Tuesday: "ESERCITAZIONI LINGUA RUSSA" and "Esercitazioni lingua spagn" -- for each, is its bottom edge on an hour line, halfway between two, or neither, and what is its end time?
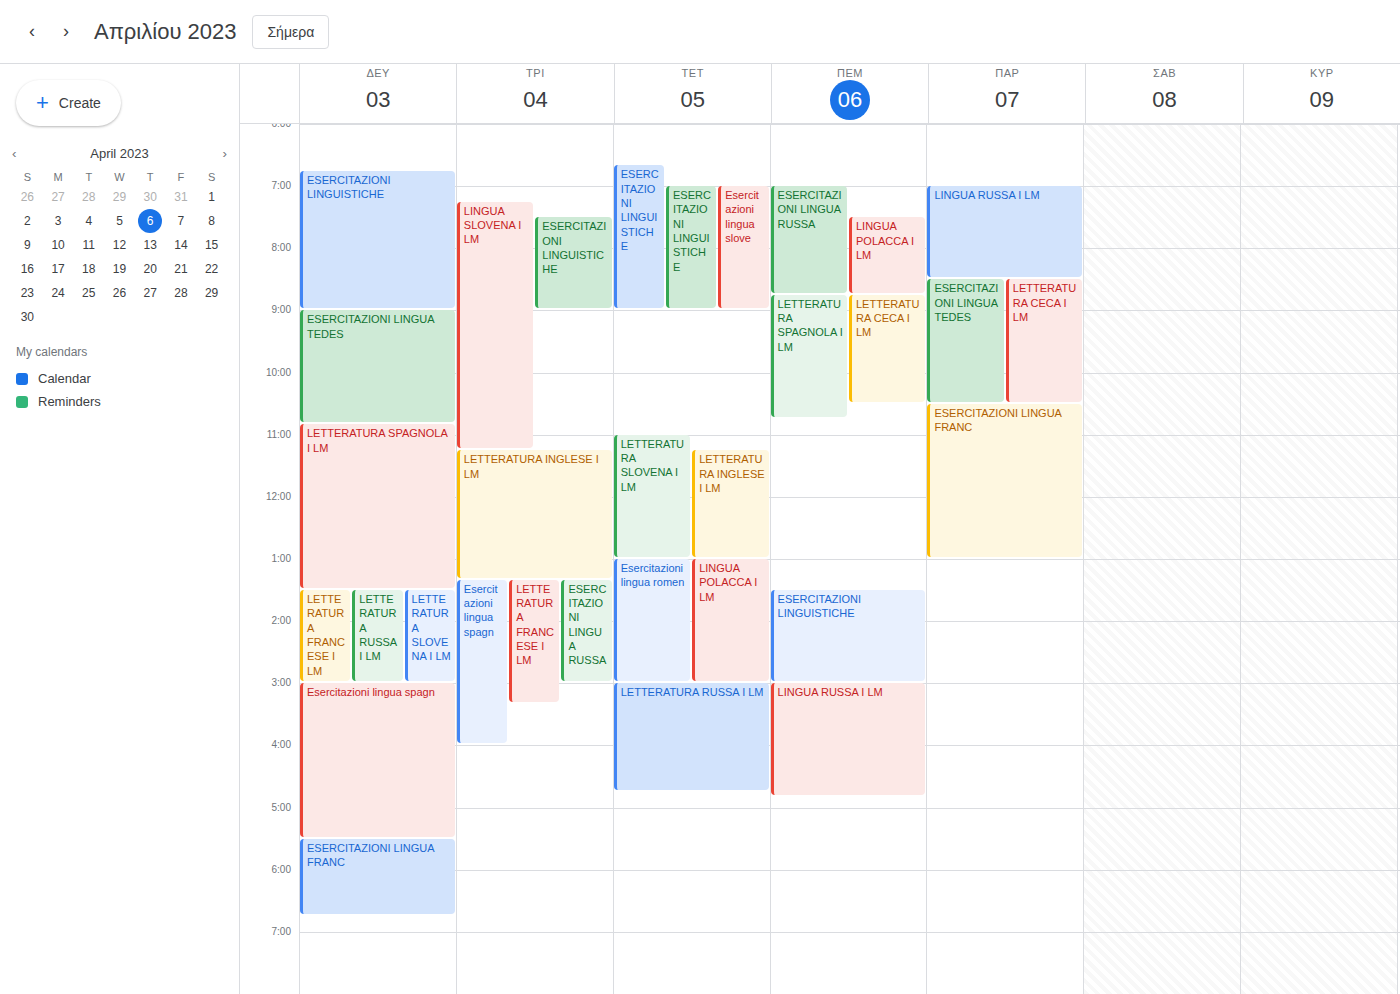
"ESERCITAZIONI LINGUA RUSSA": 3:00 PM, exactly on the 3 PM line. "Esercitazioni lingua spagn": 4:00 PM, exactly on the 4 PM line.